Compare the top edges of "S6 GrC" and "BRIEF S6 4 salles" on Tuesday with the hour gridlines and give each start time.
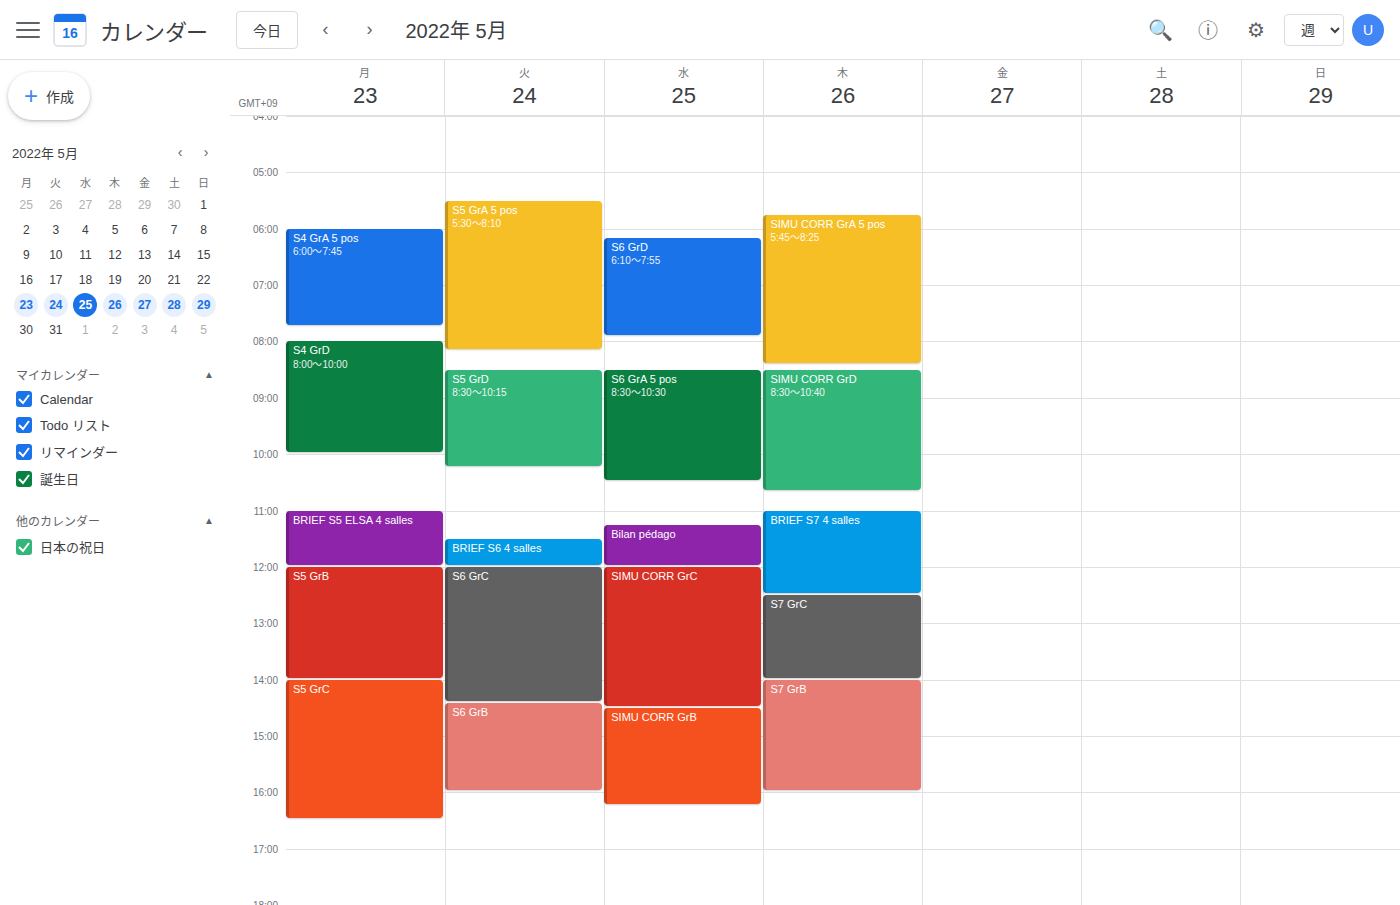
"S6 GrC": 12:00 PM, exactly on the 12 PM line. "BRIEF S6 4 salles": 11:30 AM, halfway between the 11 AM and 12 PM lines.